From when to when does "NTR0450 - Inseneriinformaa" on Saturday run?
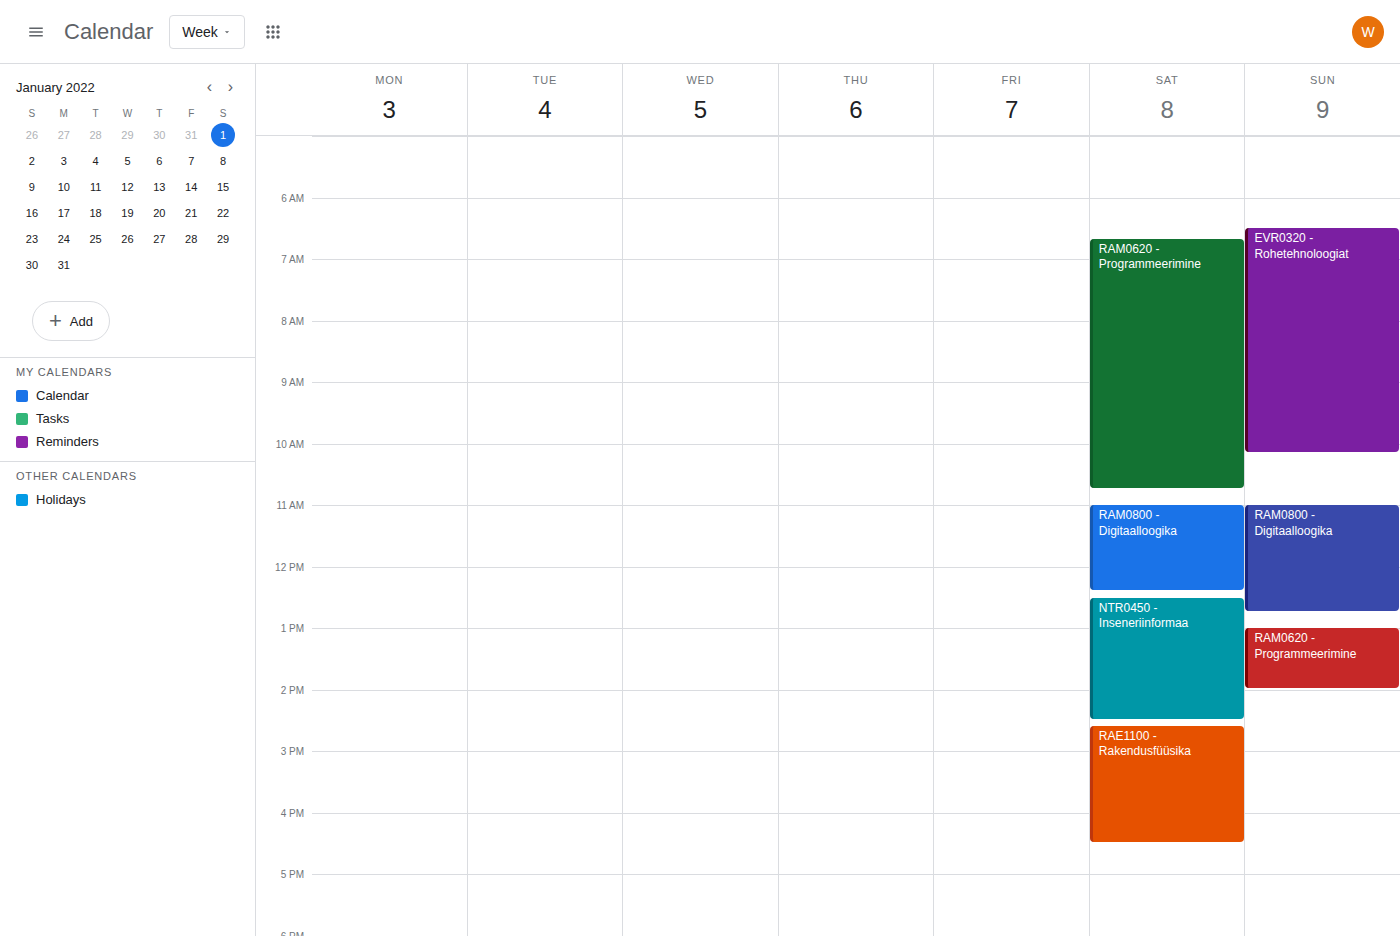
12:30 PM to 2:30 PM